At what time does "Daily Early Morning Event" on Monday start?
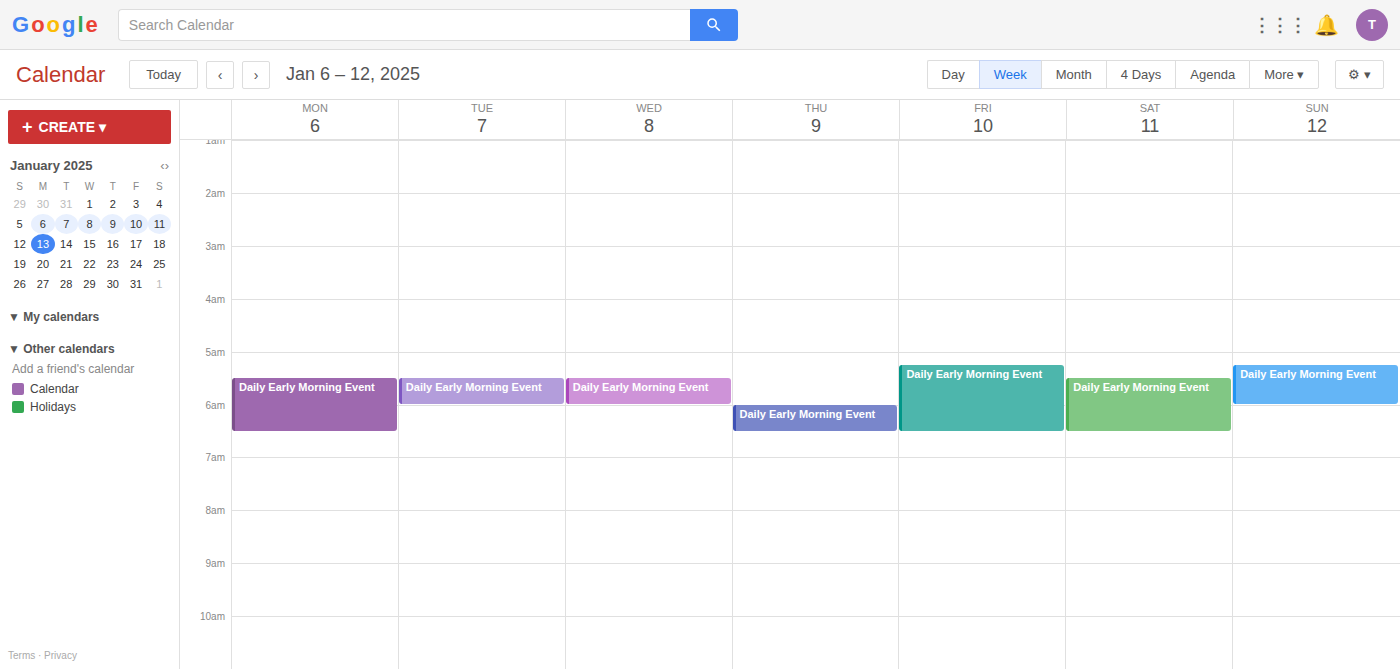
5:30 AM